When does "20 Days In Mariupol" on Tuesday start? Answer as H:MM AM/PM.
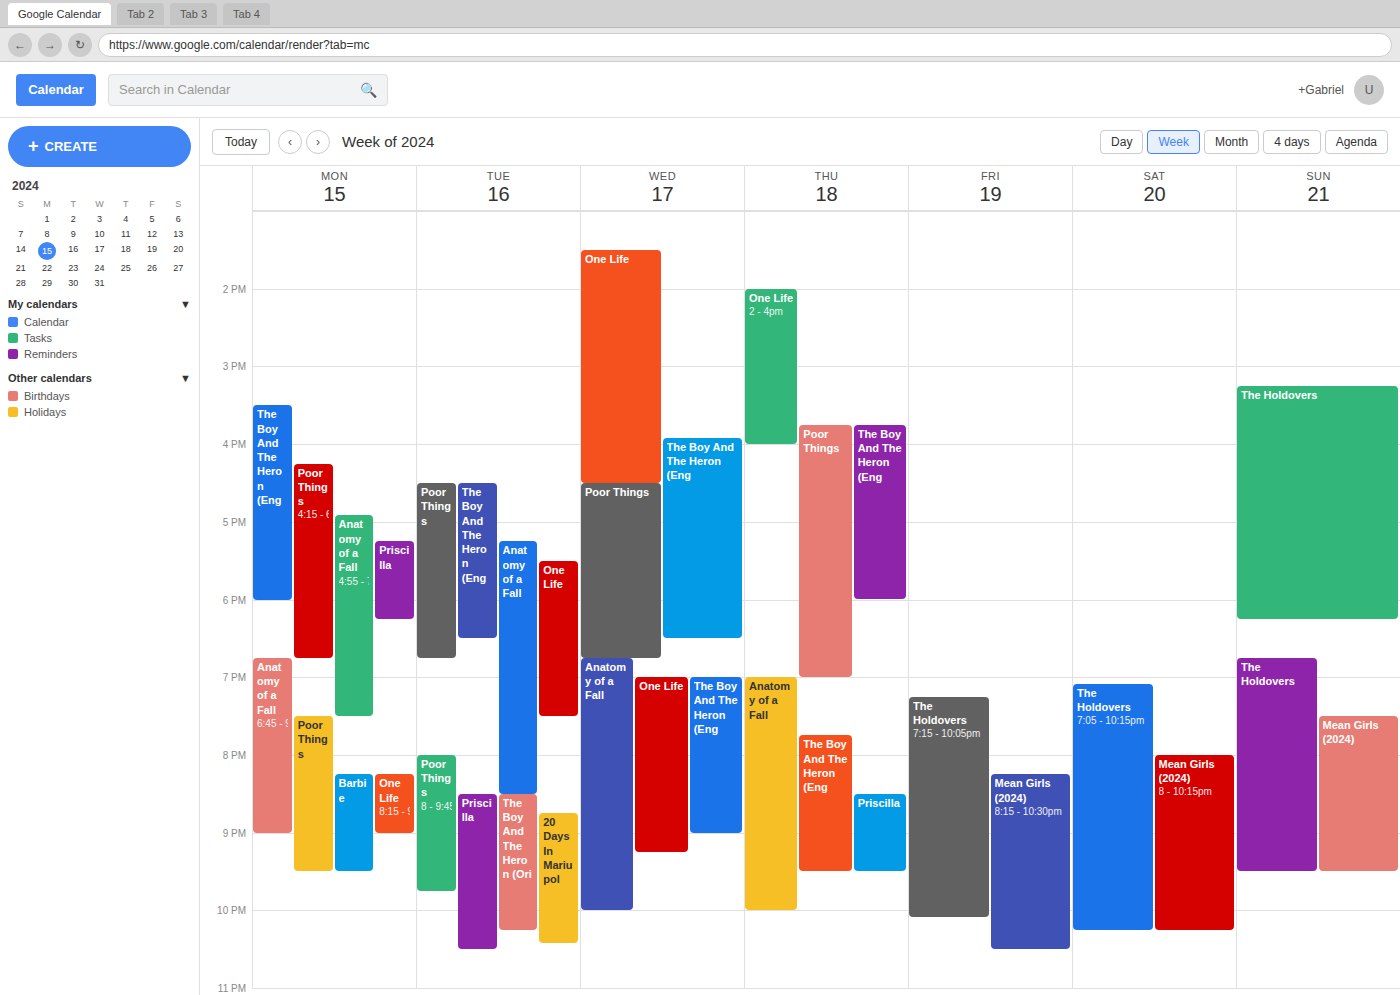
8:45 PM